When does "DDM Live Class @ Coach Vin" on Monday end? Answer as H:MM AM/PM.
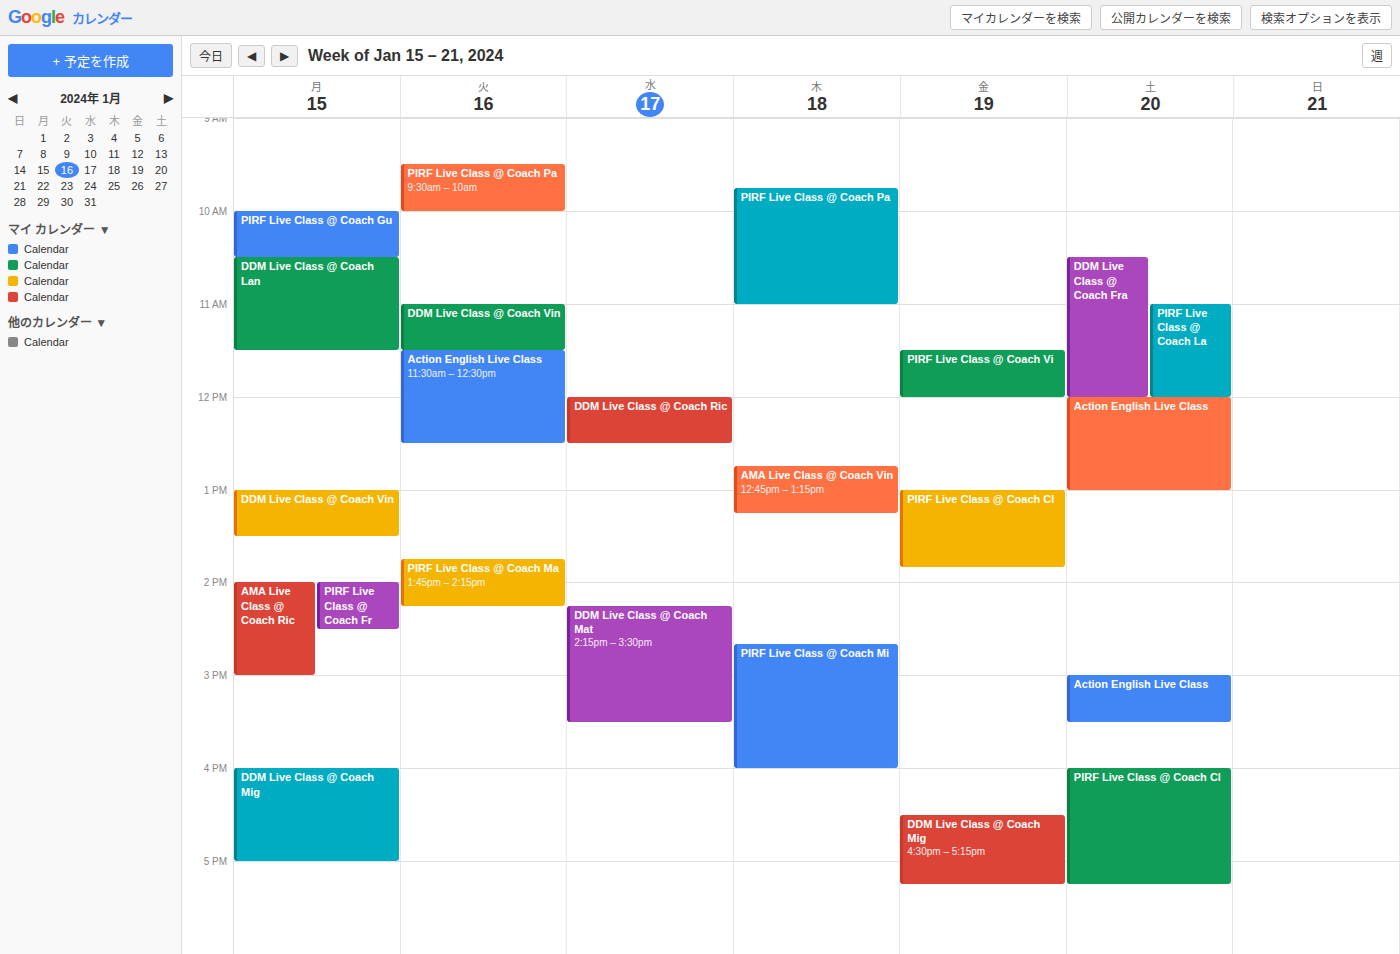
1:30 PM